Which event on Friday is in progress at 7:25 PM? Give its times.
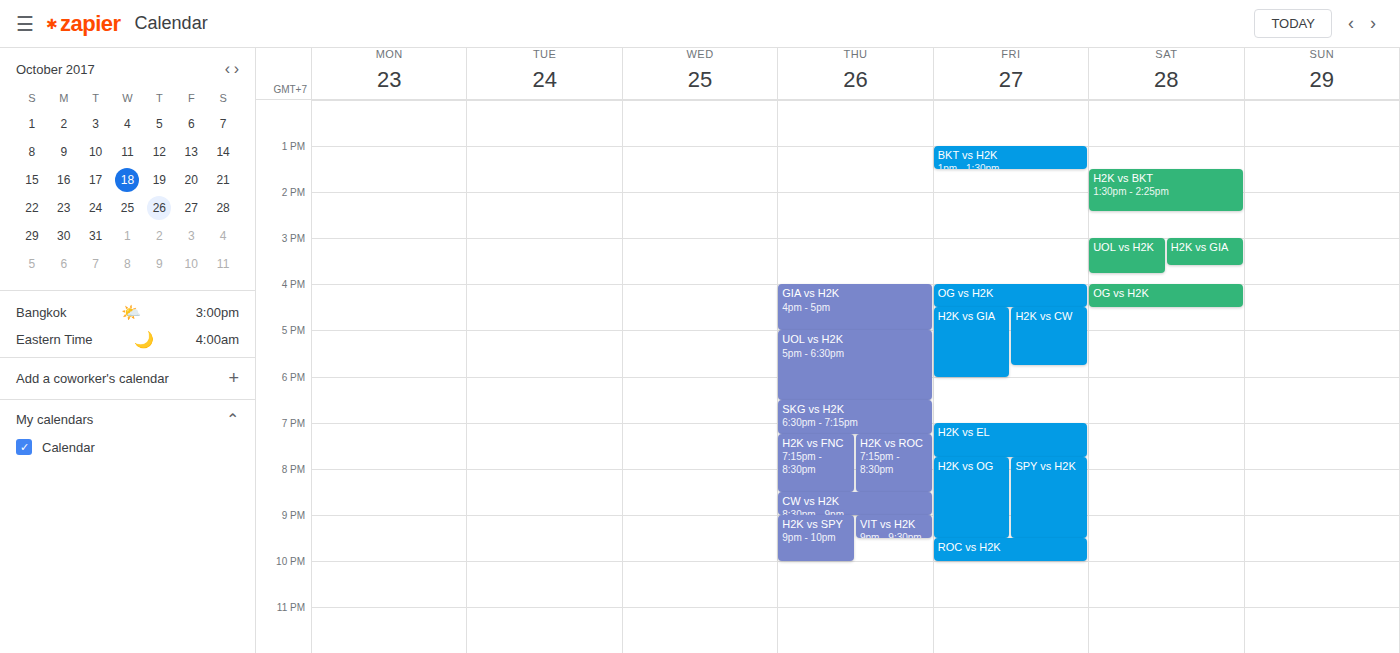
"H2K vs EL", 7:00 PM to 7:45 PM